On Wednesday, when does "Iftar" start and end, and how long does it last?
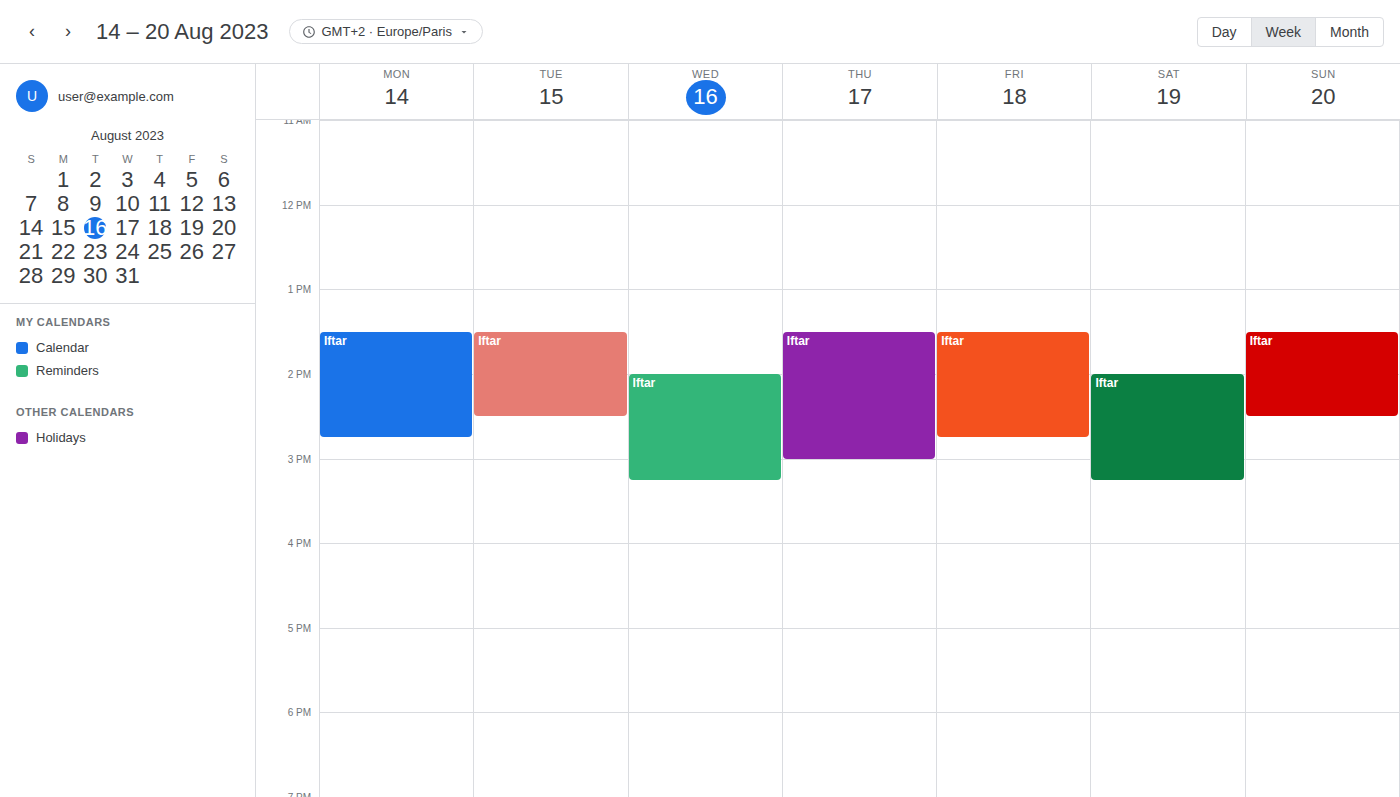
2:00 PM to 3:15 PM, 1 hour 15 minutes